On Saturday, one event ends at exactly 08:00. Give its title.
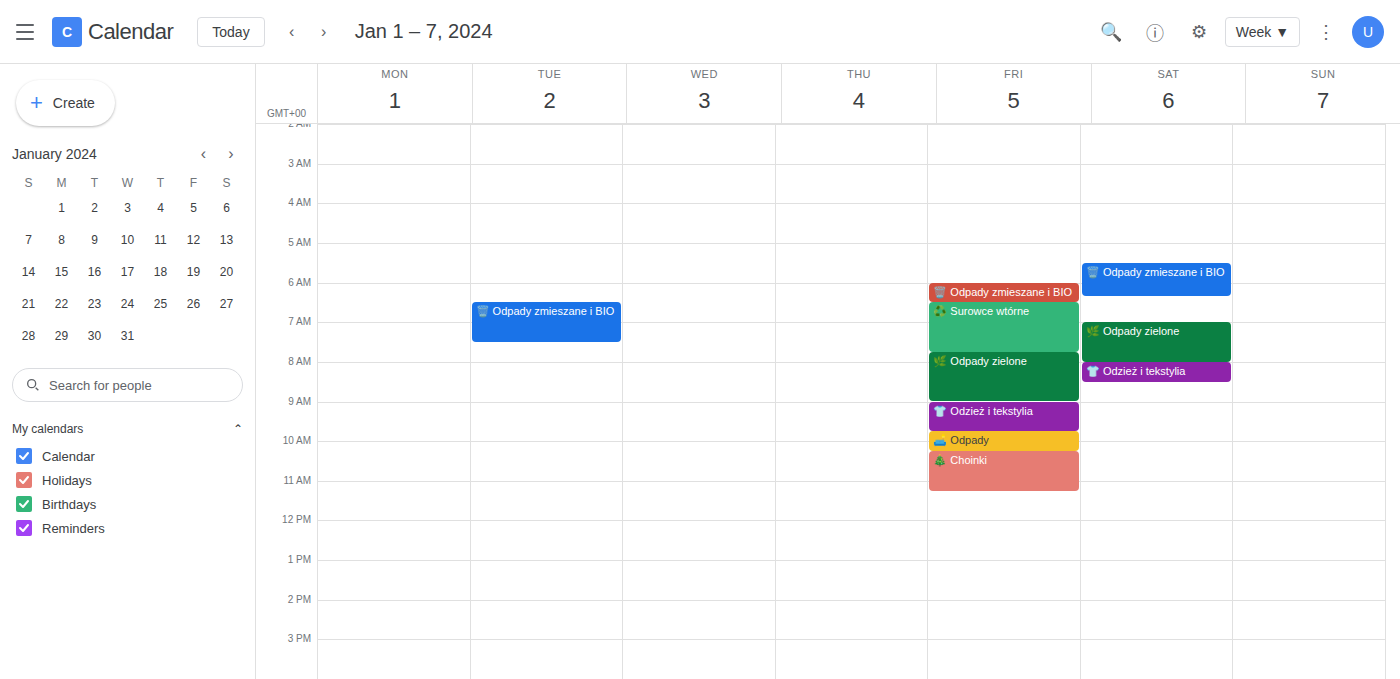
"🌿 Odpady zielone"